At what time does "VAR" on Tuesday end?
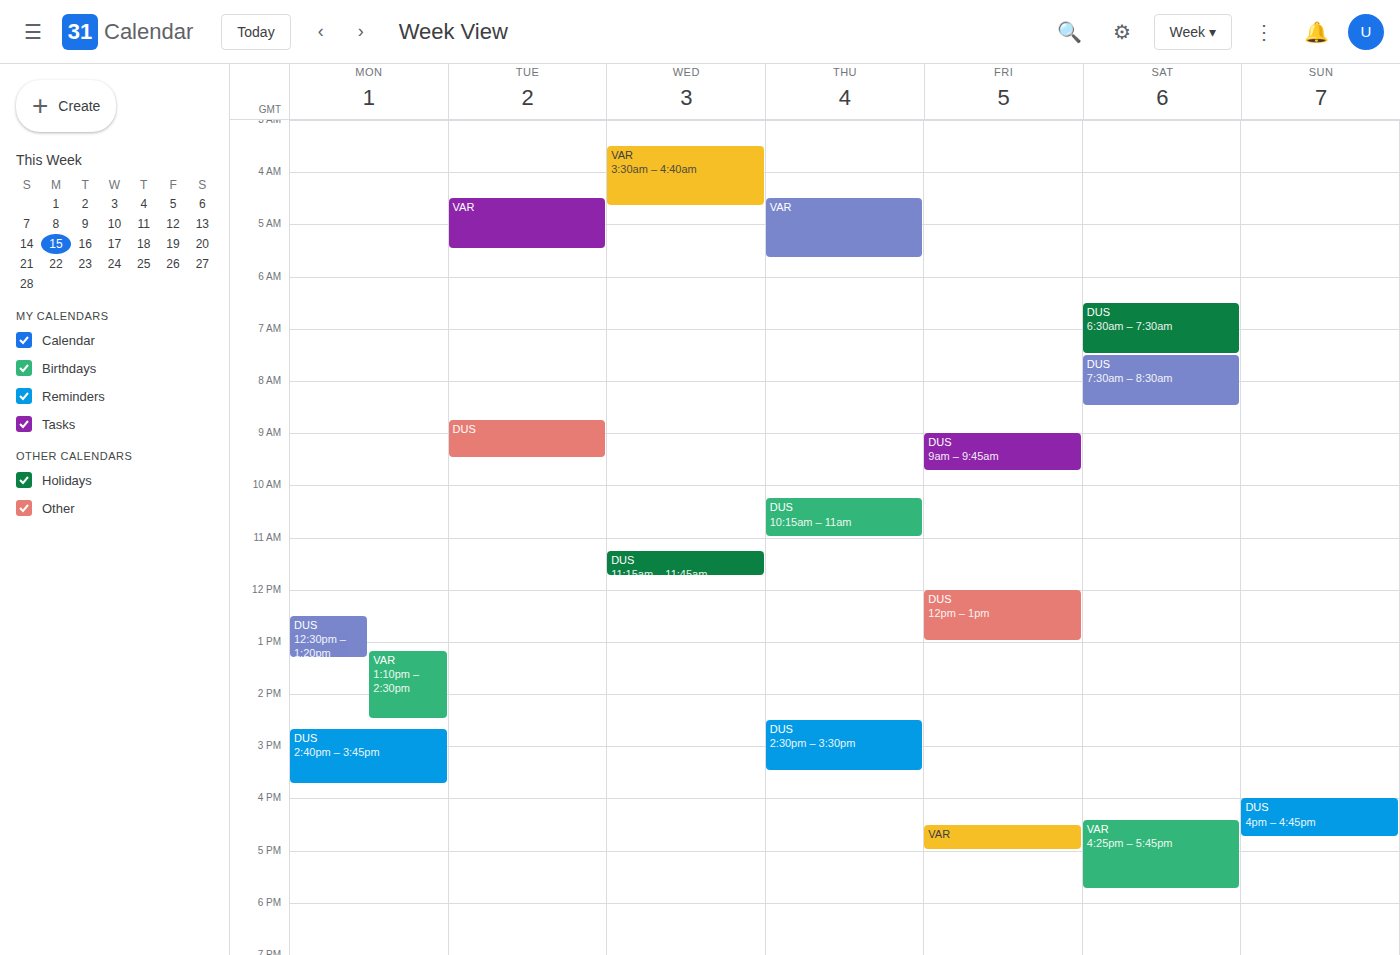
05:30